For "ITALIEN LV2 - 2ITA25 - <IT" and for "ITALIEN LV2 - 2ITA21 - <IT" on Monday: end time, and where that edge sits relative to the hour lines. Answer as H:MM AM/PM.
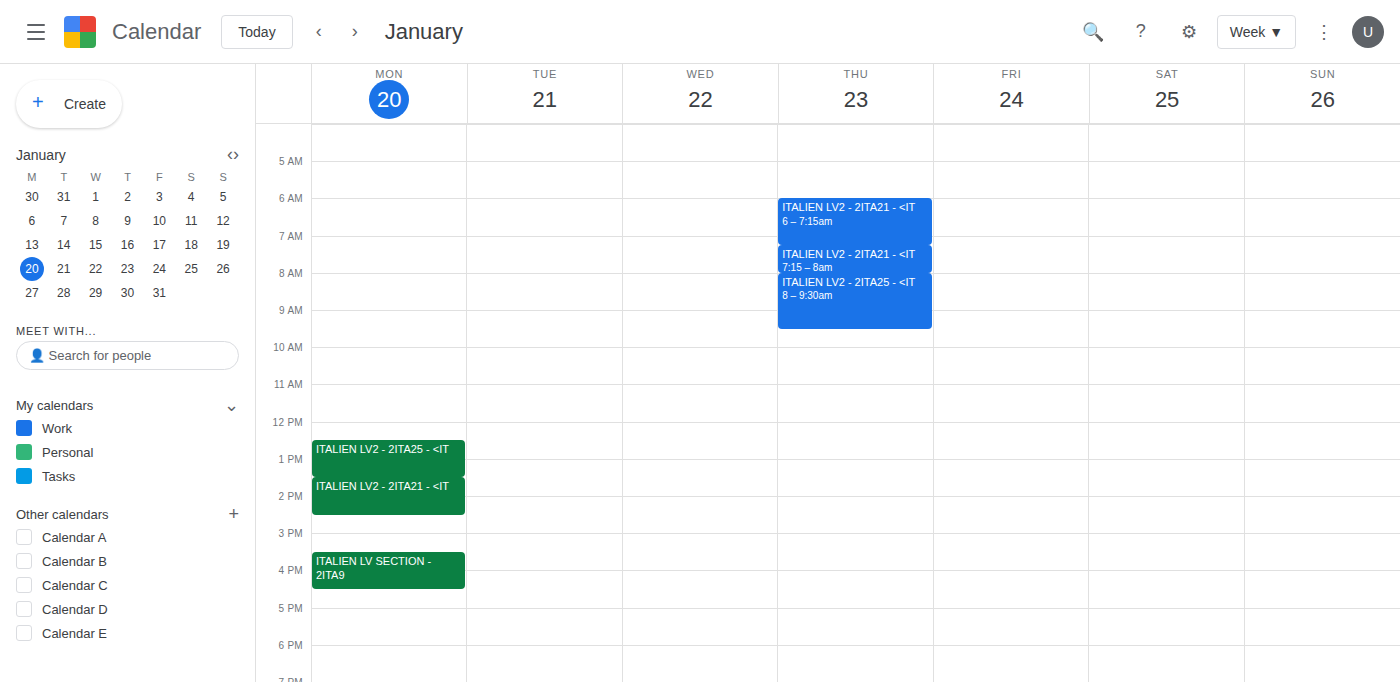
"ITALIEN LV2 - 2ITA25 - <IT": 1:30 PM, halfway between the 1 PM and 2 PM lines. "ITALIEN LV2 - 2ITA21 - <IT": 2:30 PM, halfway between the 2 PM and 3 PM lines.